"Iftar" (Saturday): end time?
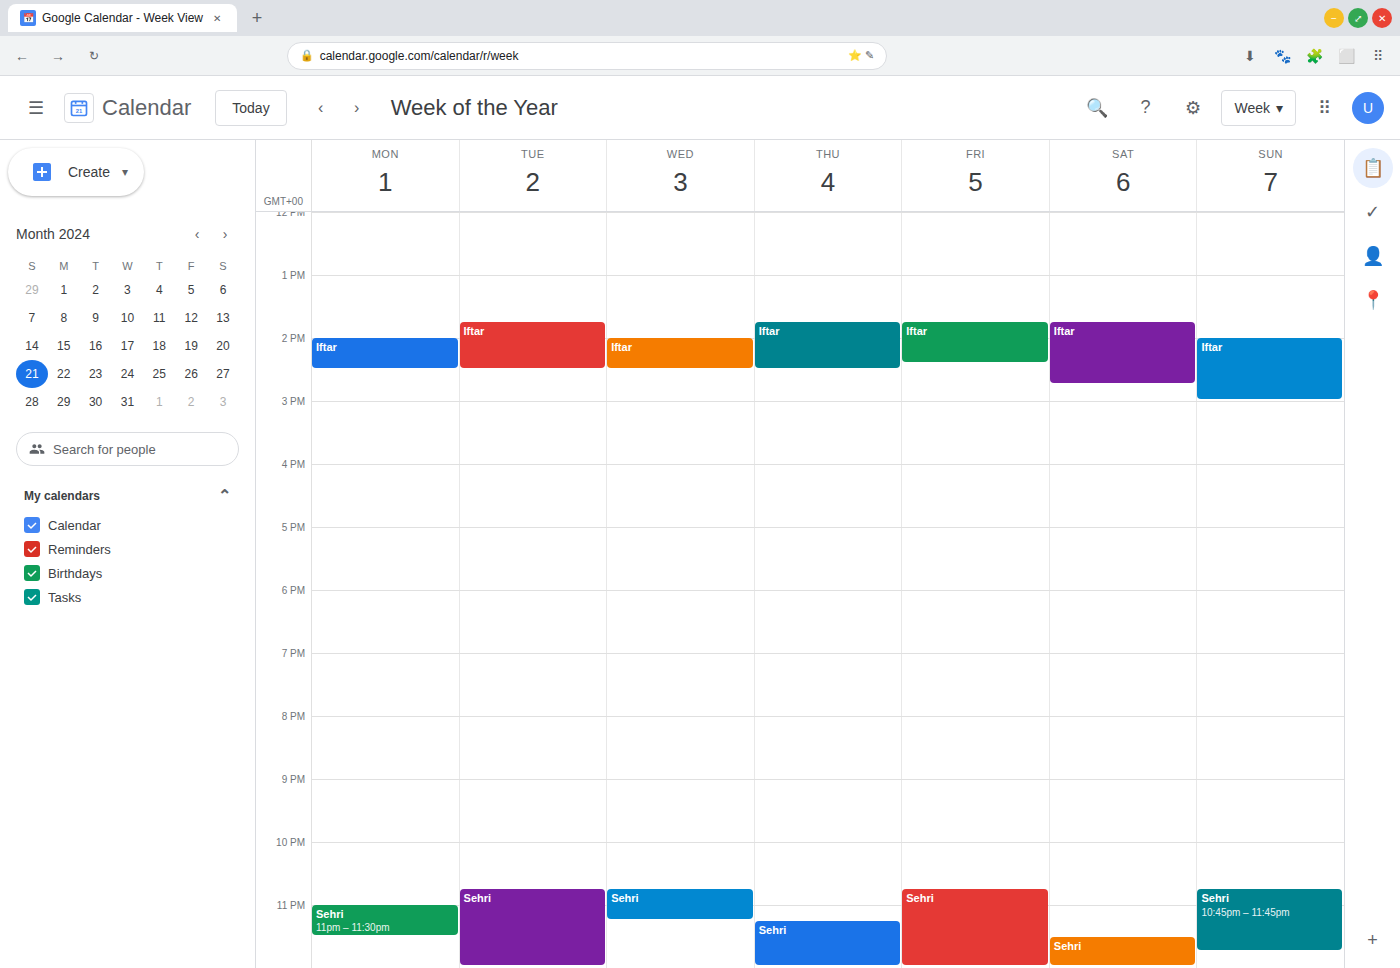
2:45 PM